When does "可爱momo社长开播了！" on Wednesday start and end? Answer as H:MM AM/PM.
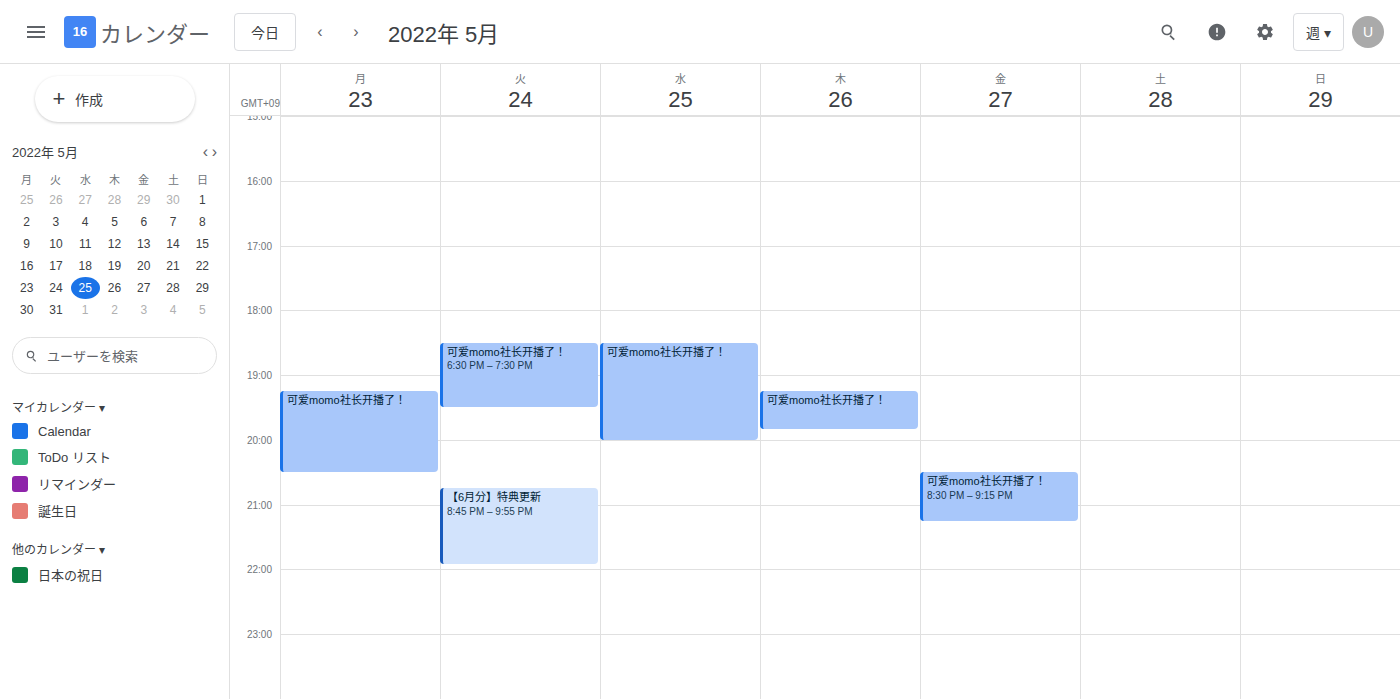
6:30 PM to 8:00 PM